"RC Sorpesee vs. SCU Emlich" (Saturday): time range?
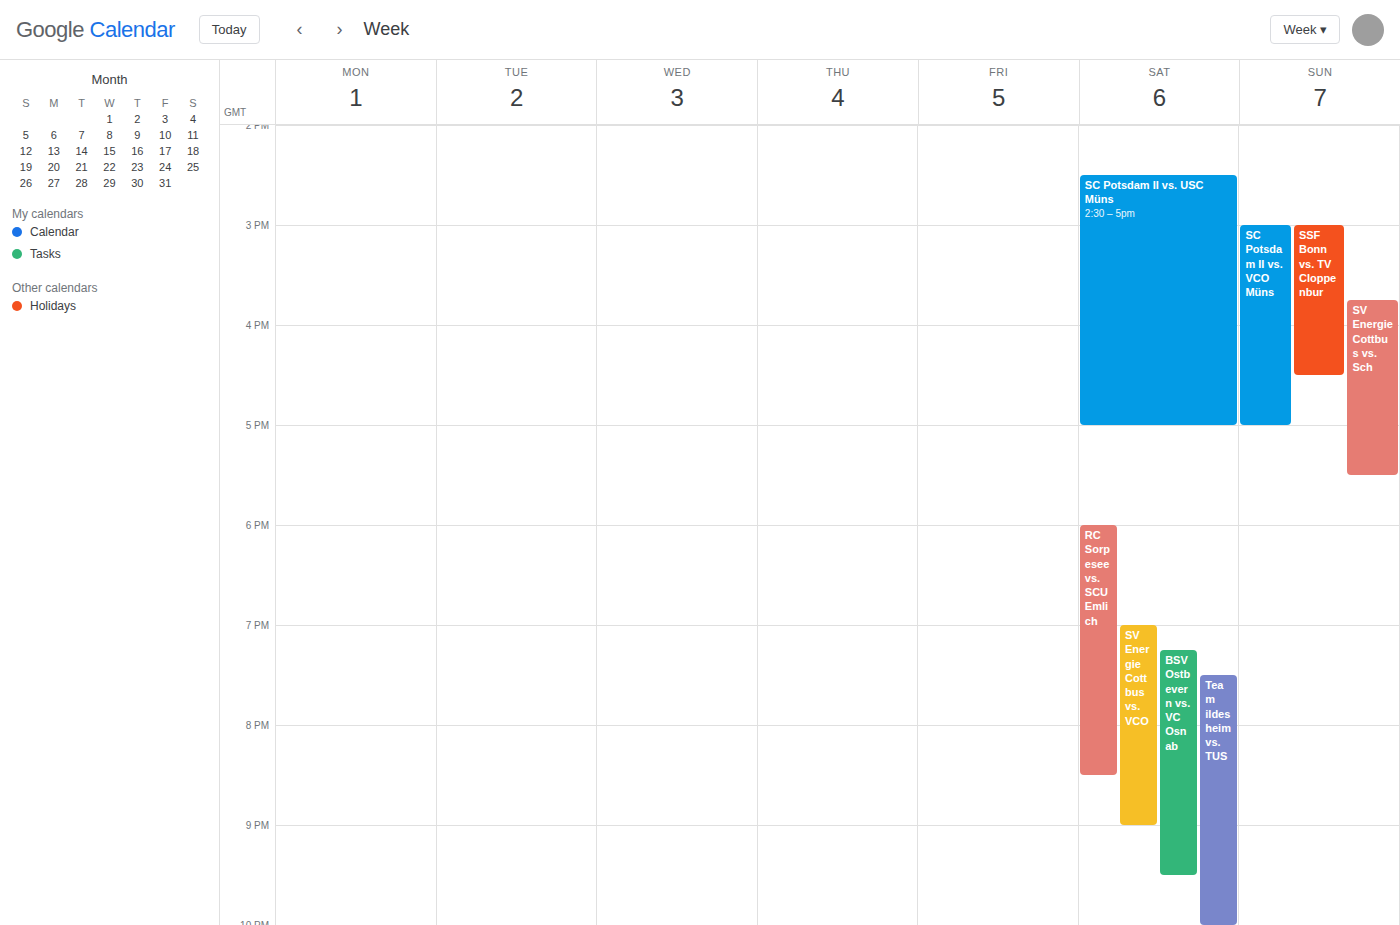
6:00 PM to 8:30 PM